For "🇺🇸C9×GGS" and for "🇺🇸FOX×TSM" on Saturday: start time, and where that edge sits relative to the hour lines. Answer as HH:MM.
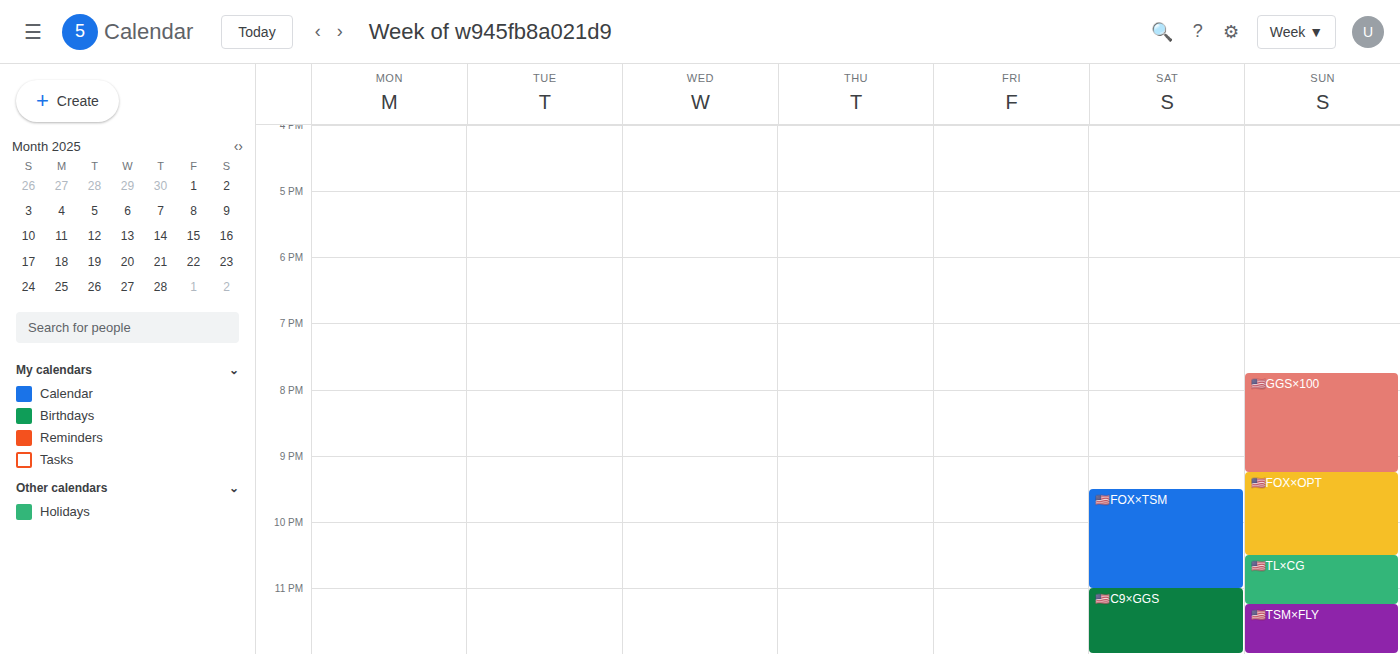
"🇺🇸C9×GGS": 23:00, exactly on the 23:00 line. "🇺🇸FOX×TSM": 21:30, halfway between the 21:00 and 22:00 lines.